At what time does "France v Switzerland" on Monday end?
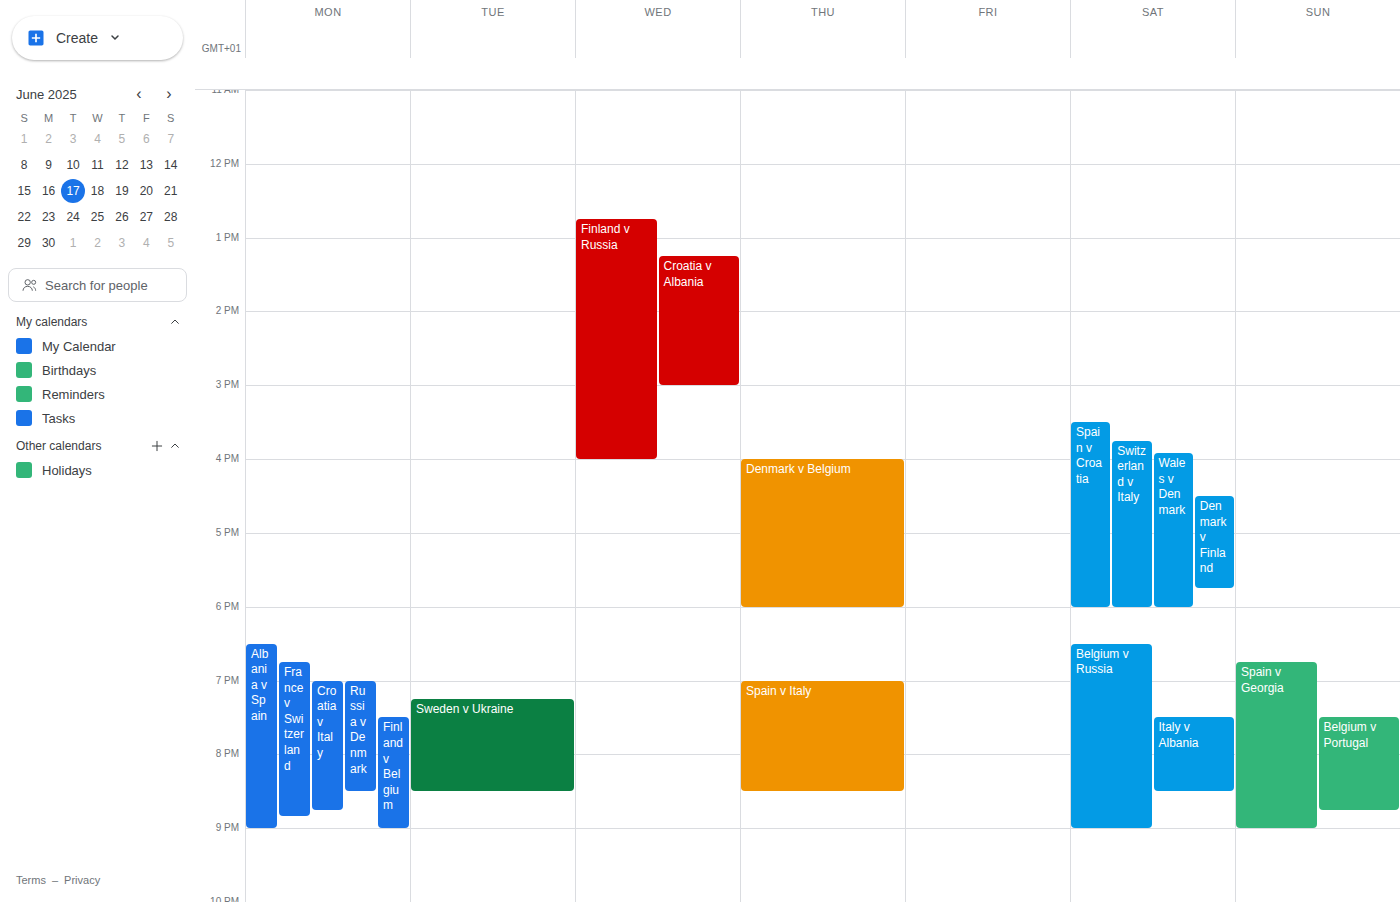
20:50